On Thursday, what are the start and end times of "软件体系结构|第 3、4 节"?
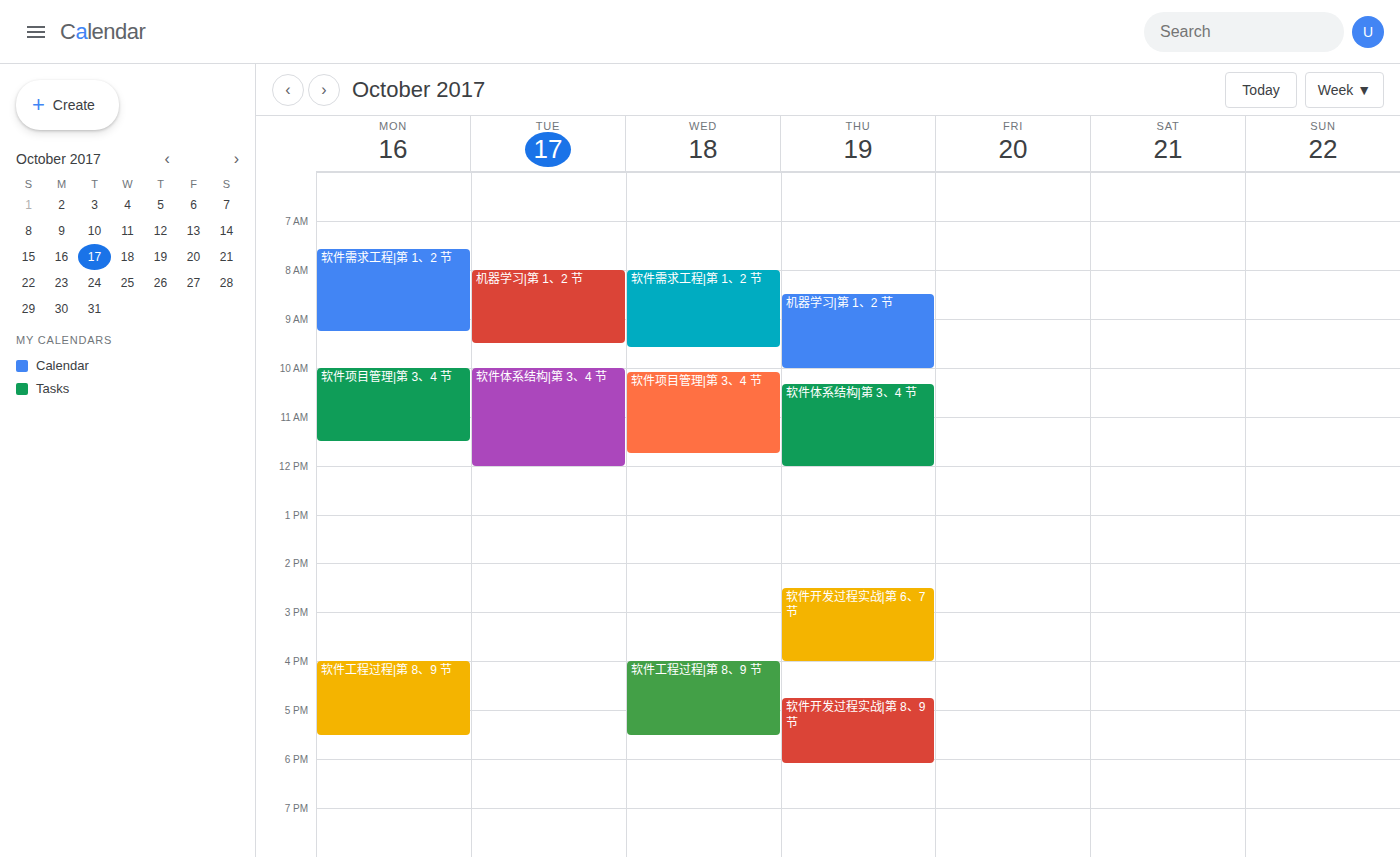
10:20 AM to 12:00 PM